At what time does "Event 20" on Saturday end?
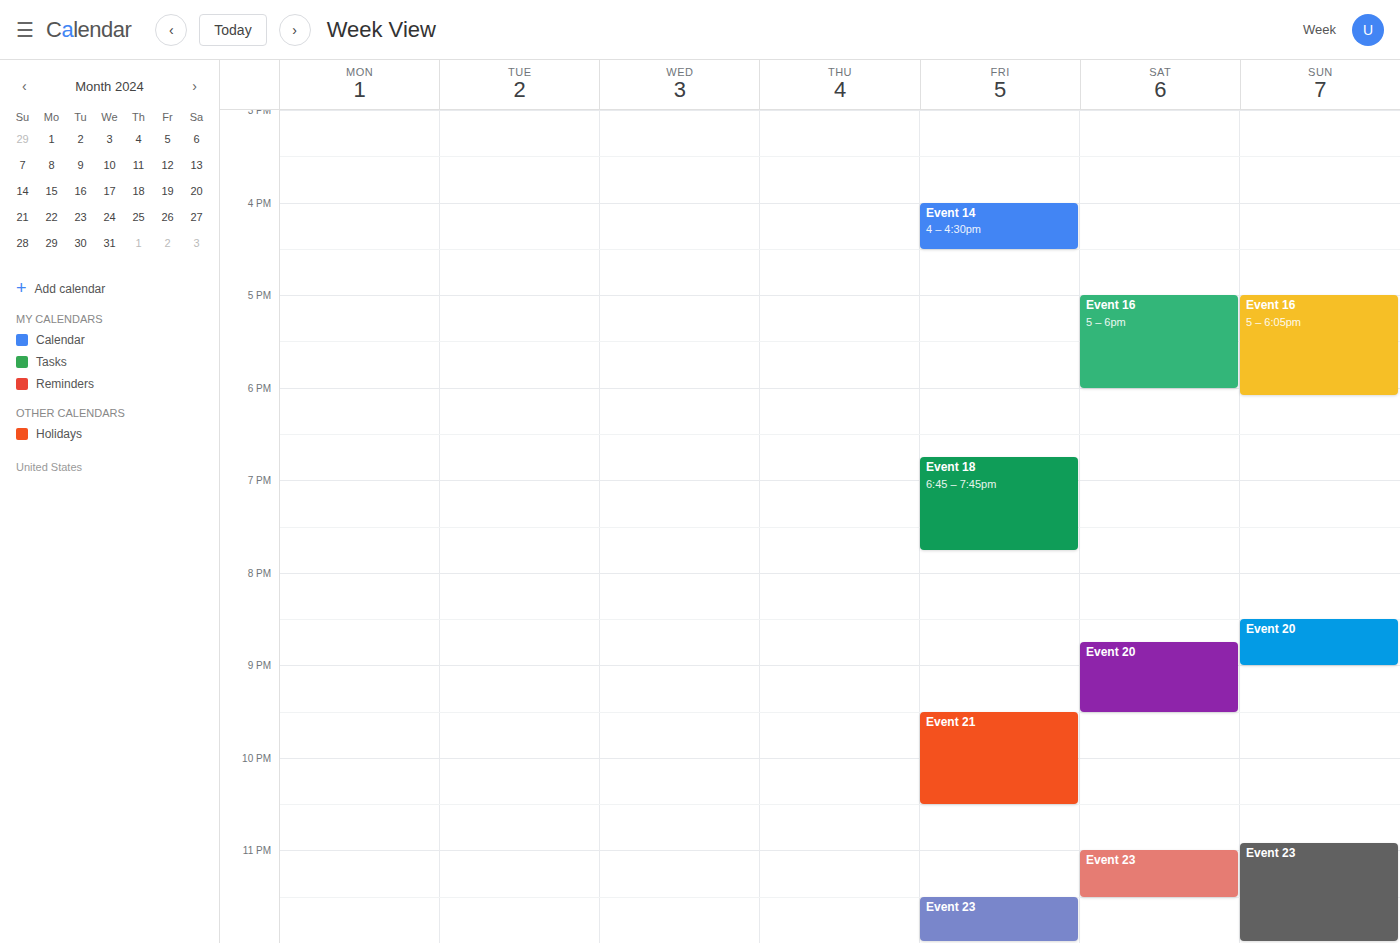
9:30 PM